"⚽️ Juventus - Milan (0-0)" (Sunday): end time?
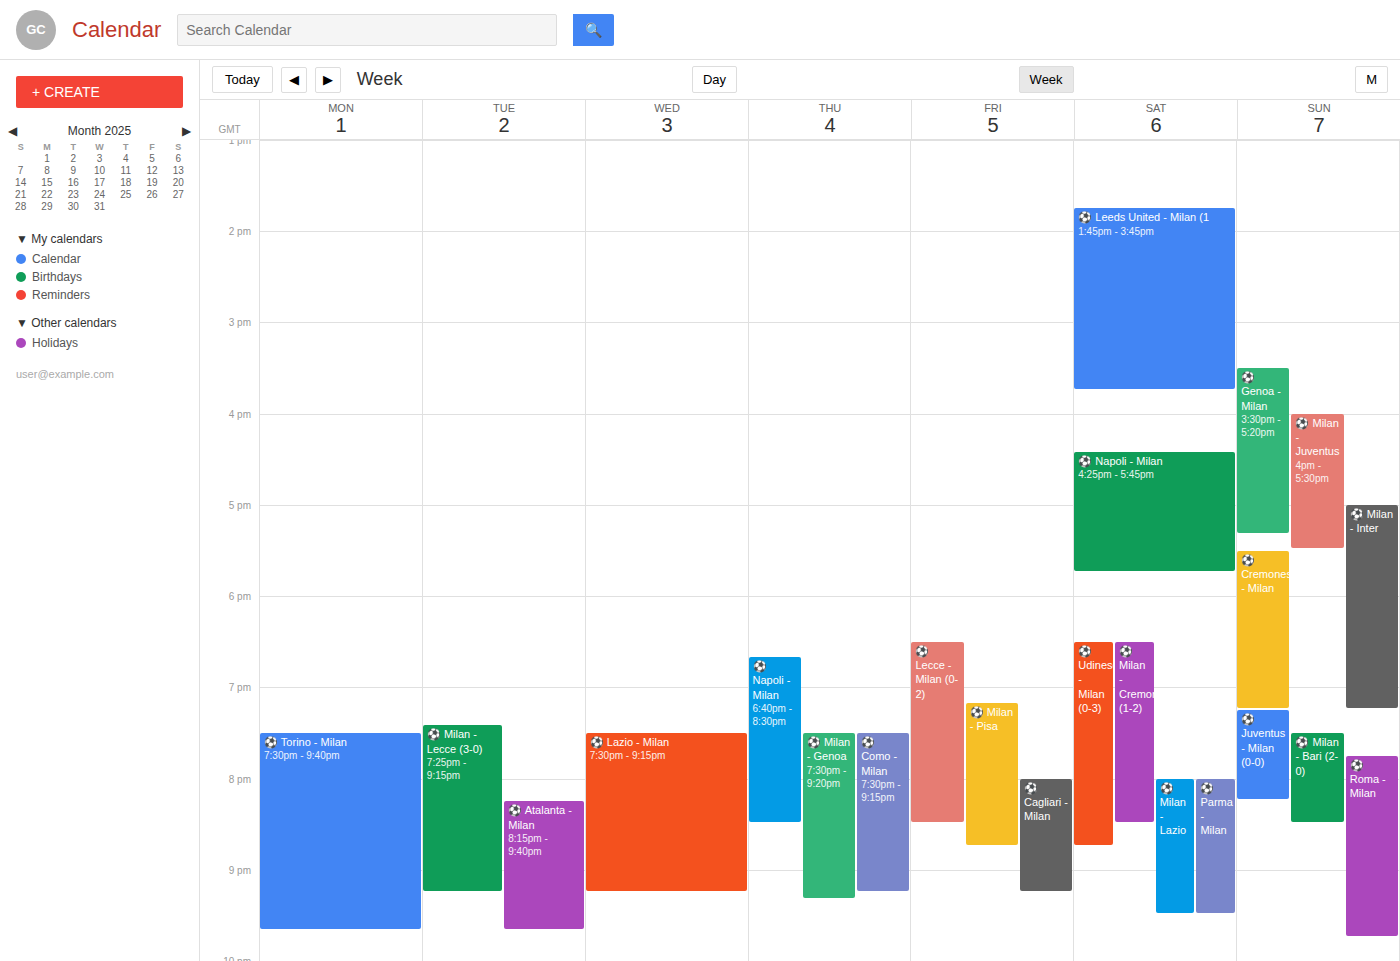
8:15 PM